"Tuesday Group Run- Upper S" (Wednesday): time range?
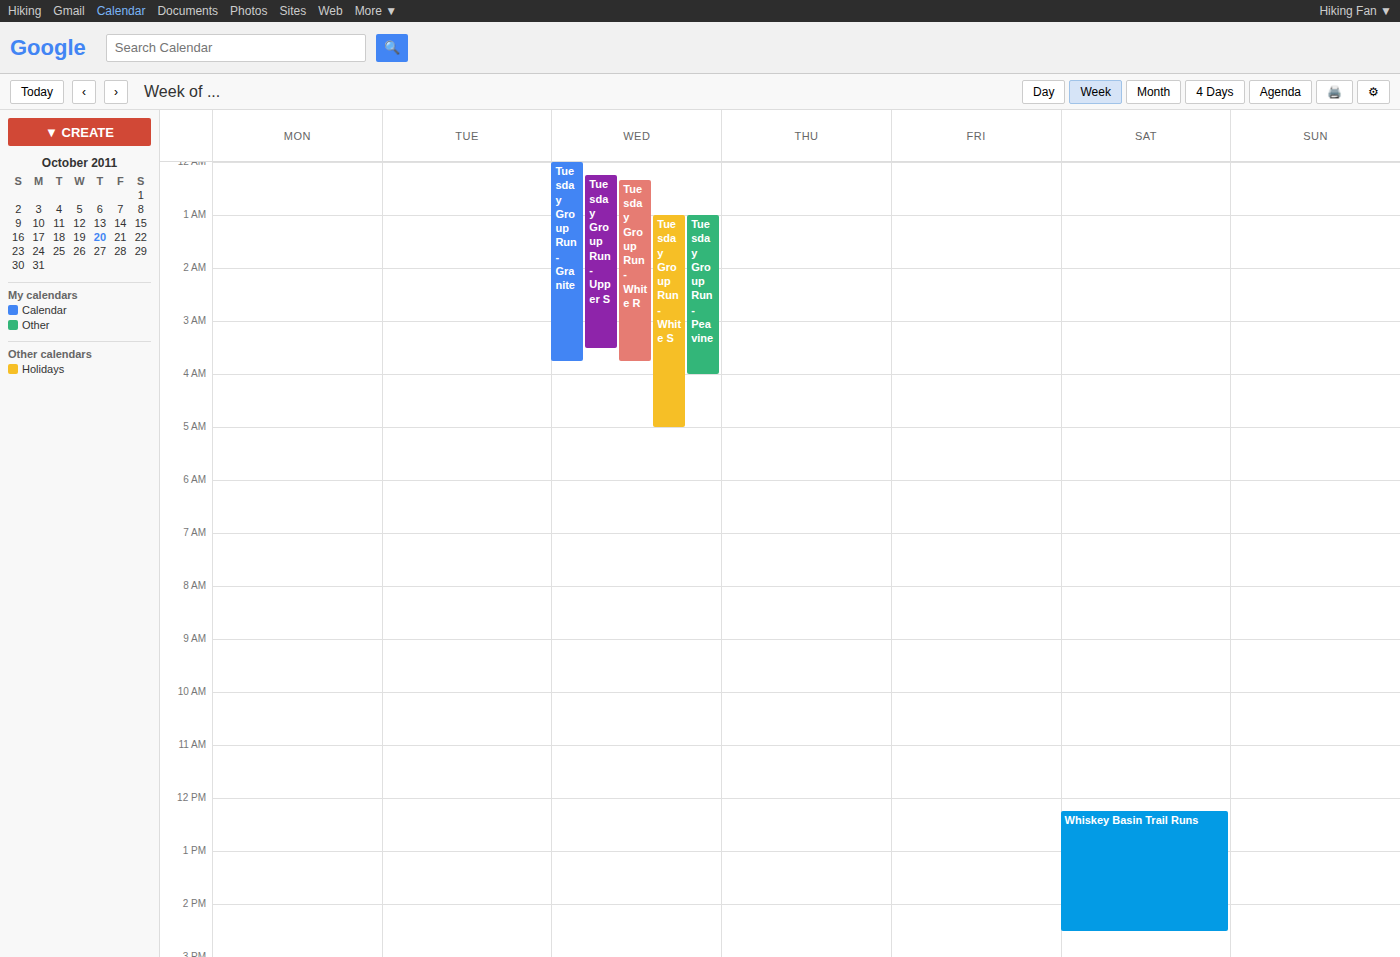
12:15 AM to 3:30 AM